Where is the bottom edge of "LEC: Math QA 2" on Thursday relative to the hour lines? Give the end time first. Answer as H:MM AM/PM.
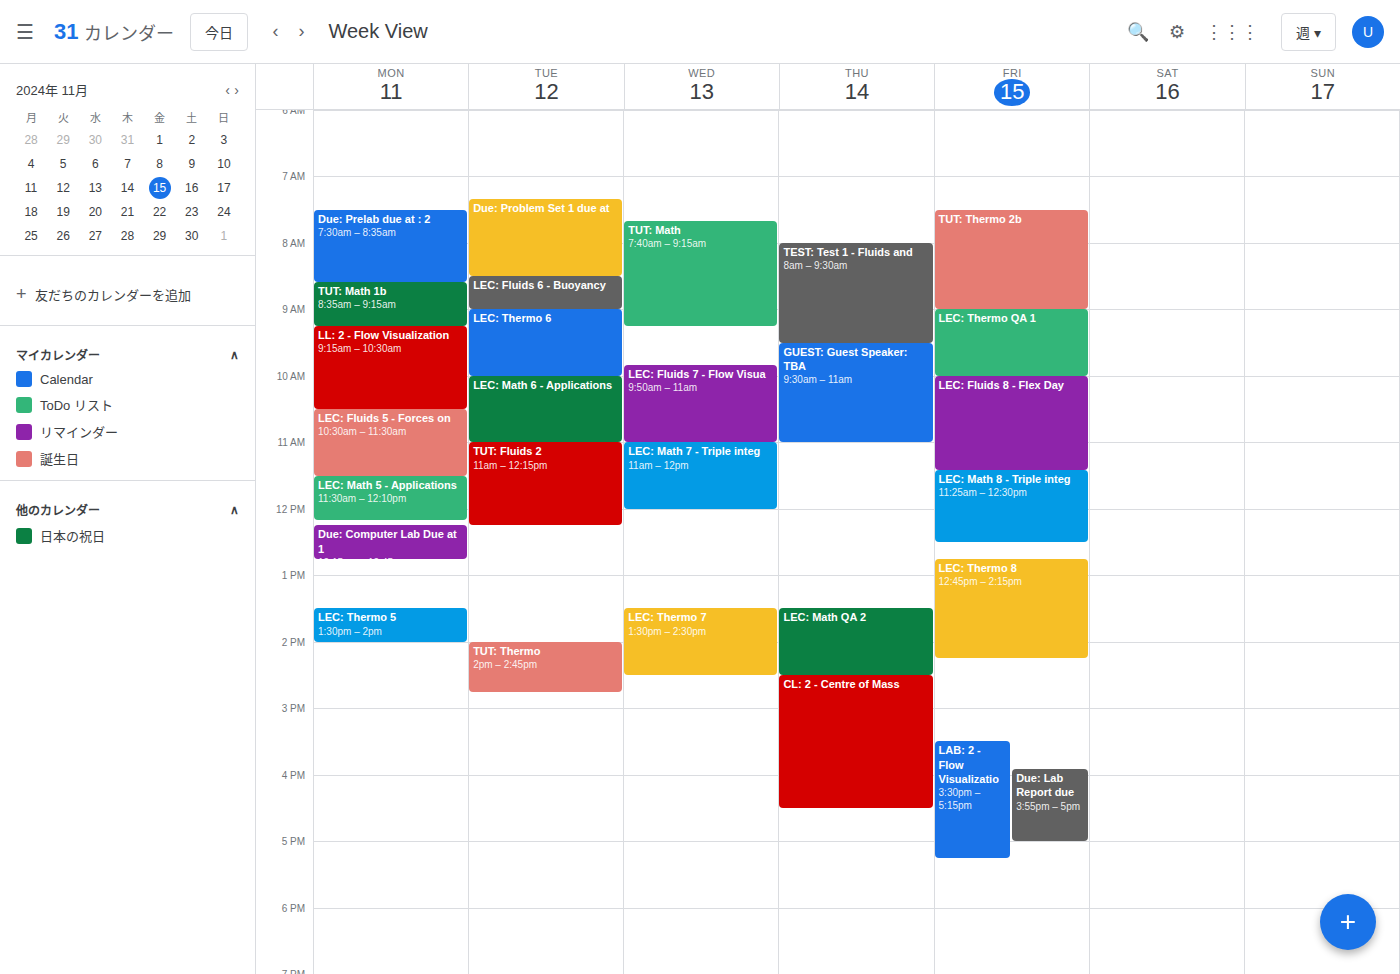
2:30 PM -- halfway between the 2 PM and 3 PM lines.